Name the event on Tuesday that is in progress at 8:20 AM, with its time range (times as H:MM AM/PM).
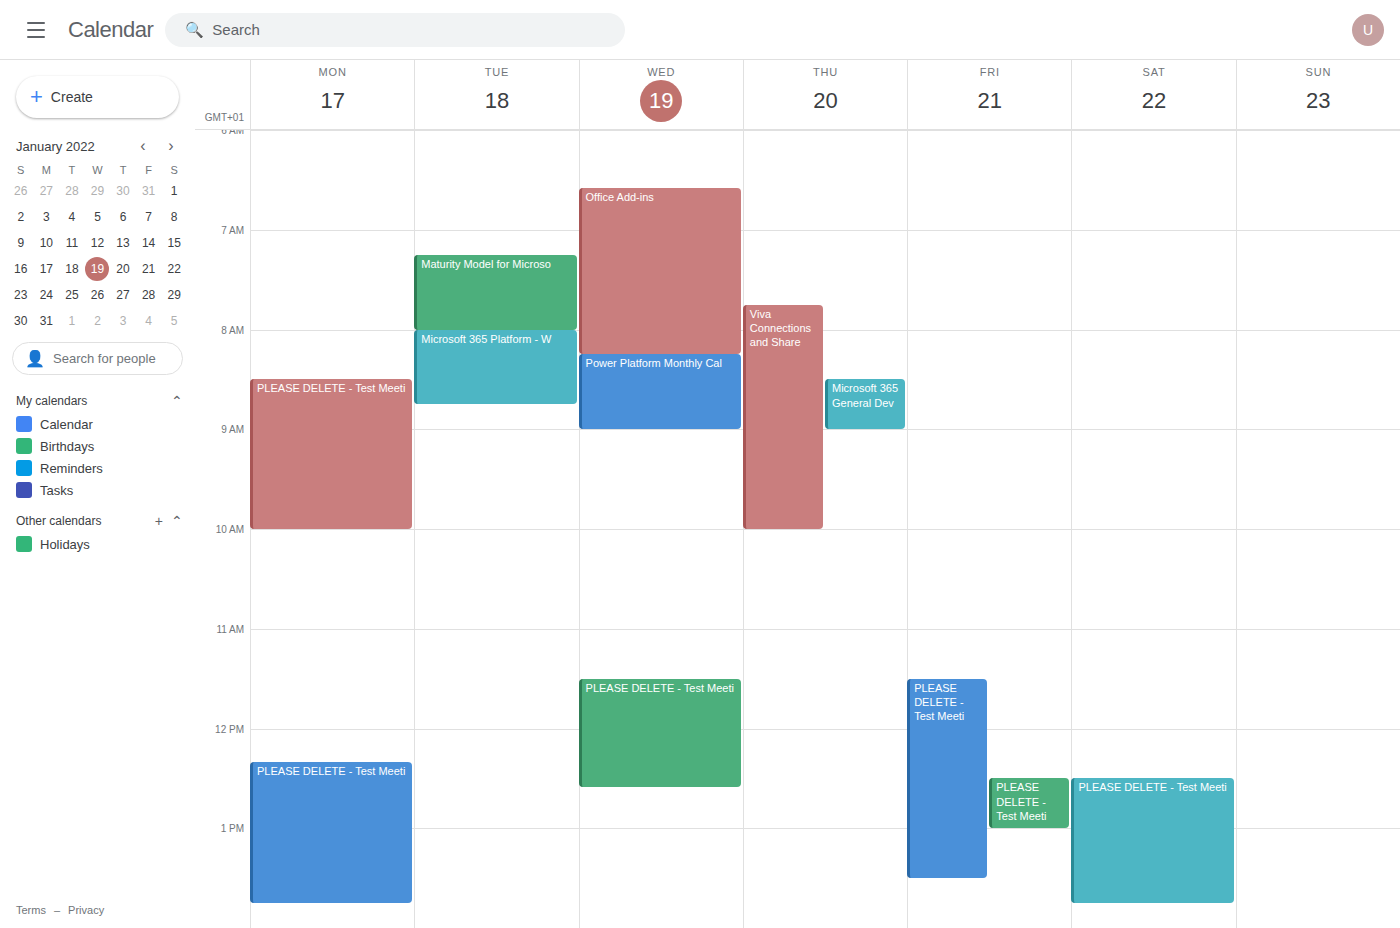
"Microsoft 365 Platform - W", 8:00 AM to 8:45 AM